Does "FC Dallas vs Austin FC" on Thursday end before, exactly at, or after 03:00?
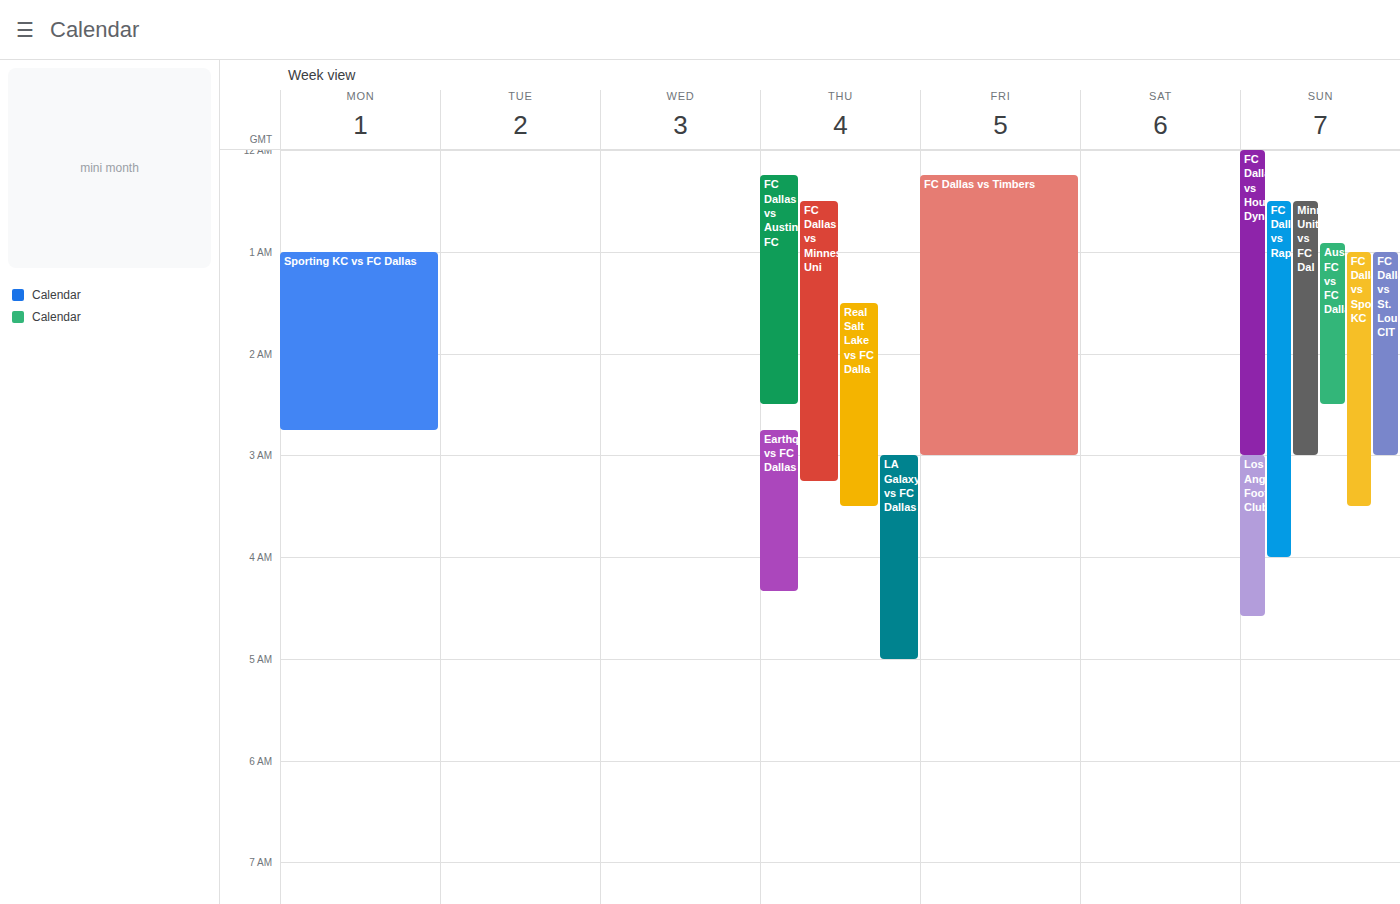
02:30 -- before 03:00, 30 minutes above the 03:00 line.